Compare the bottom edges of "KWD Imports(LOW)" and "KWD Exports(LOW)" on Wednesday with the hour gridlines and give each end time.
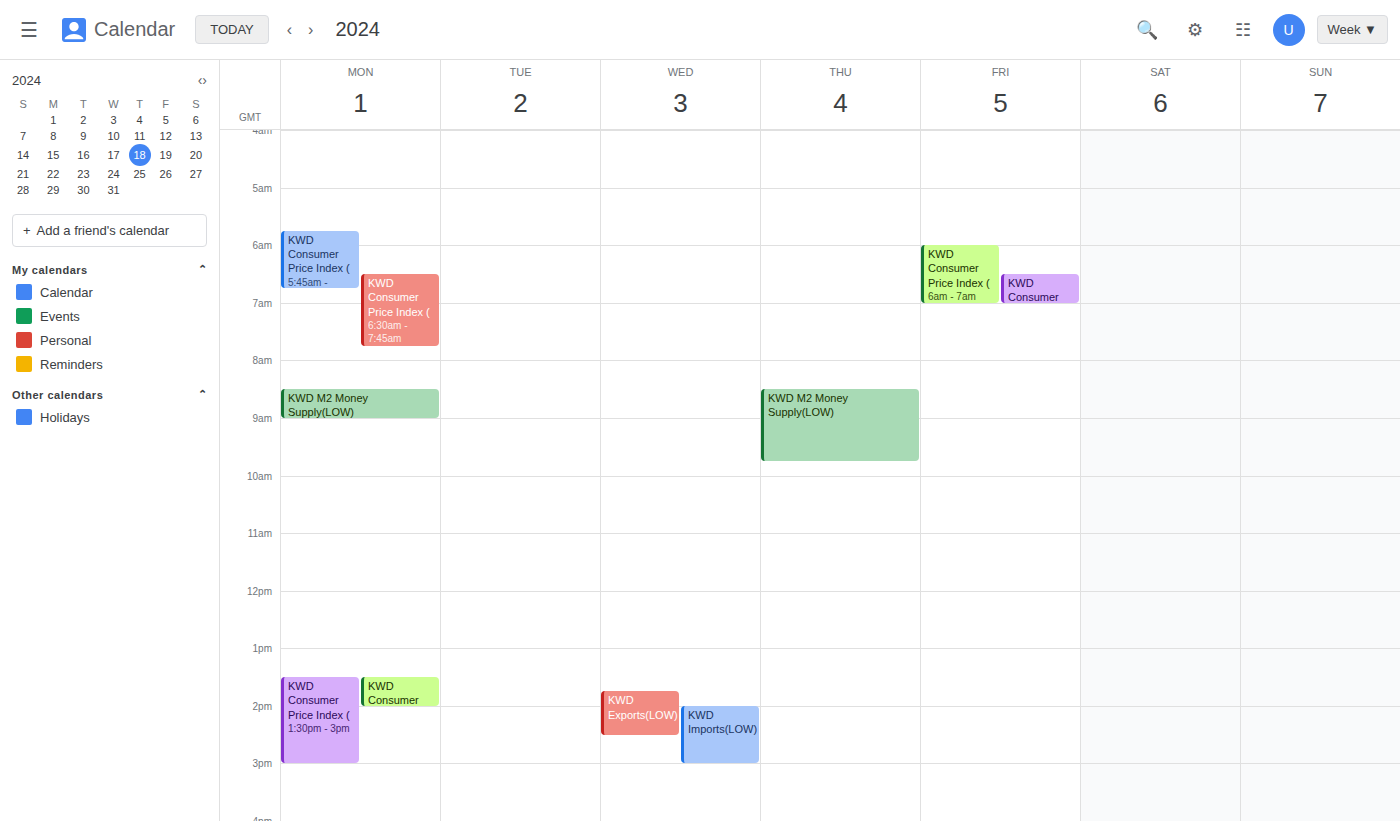
"KWD Imports(LOW)": 3:00 PM, exactly on the 3 PM line. "KWD Exports(LOW)": 2:30 PM, halfway between the 2 PM and 3 PM lines.